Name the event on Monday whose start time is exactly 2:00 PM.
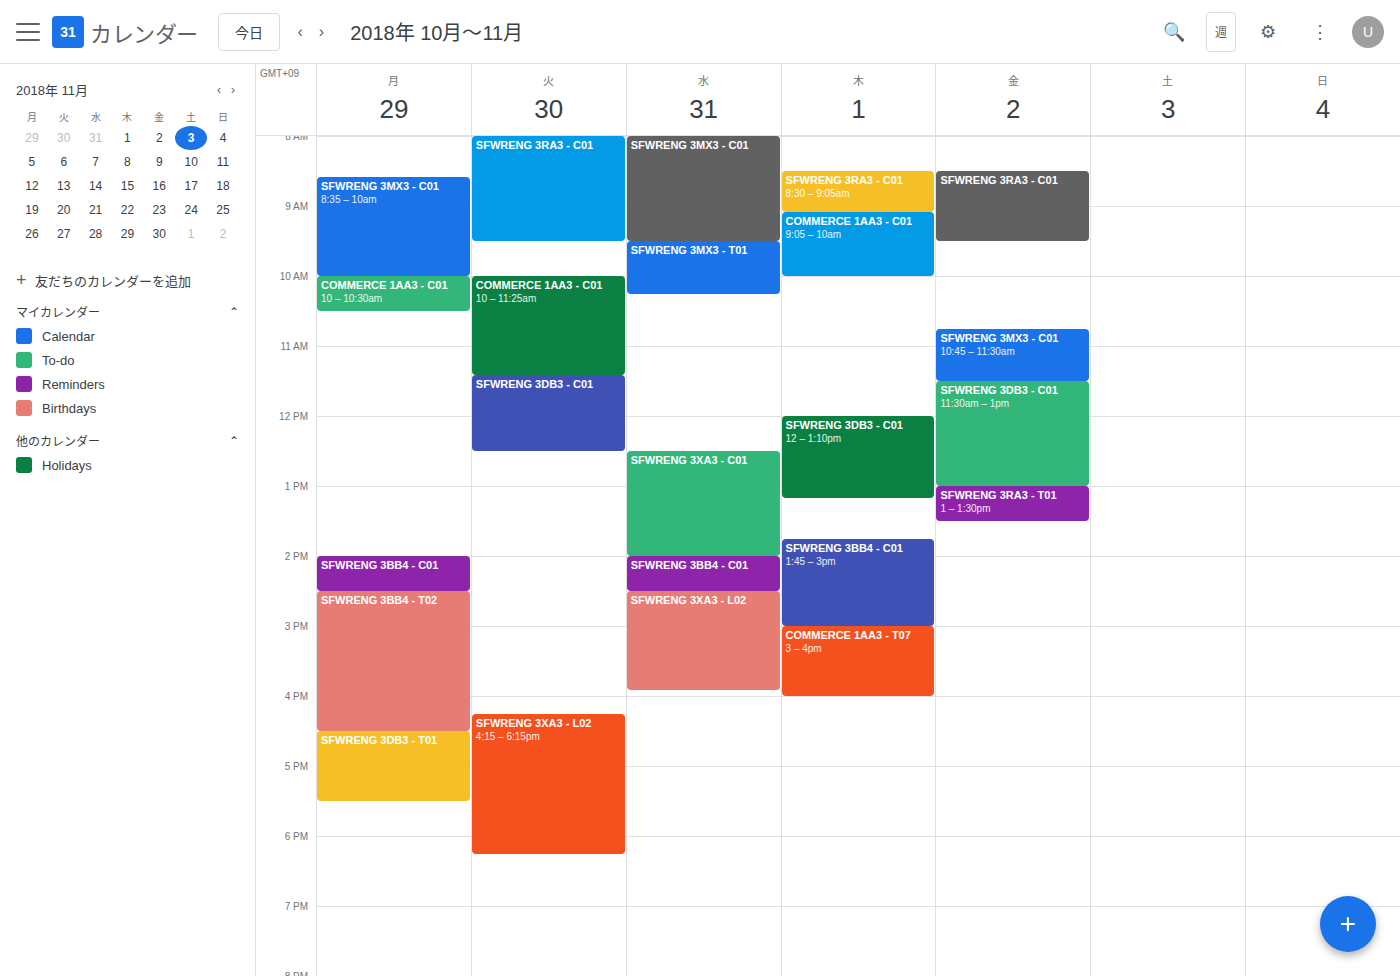
"SFWRENG 3BB4 - C01"